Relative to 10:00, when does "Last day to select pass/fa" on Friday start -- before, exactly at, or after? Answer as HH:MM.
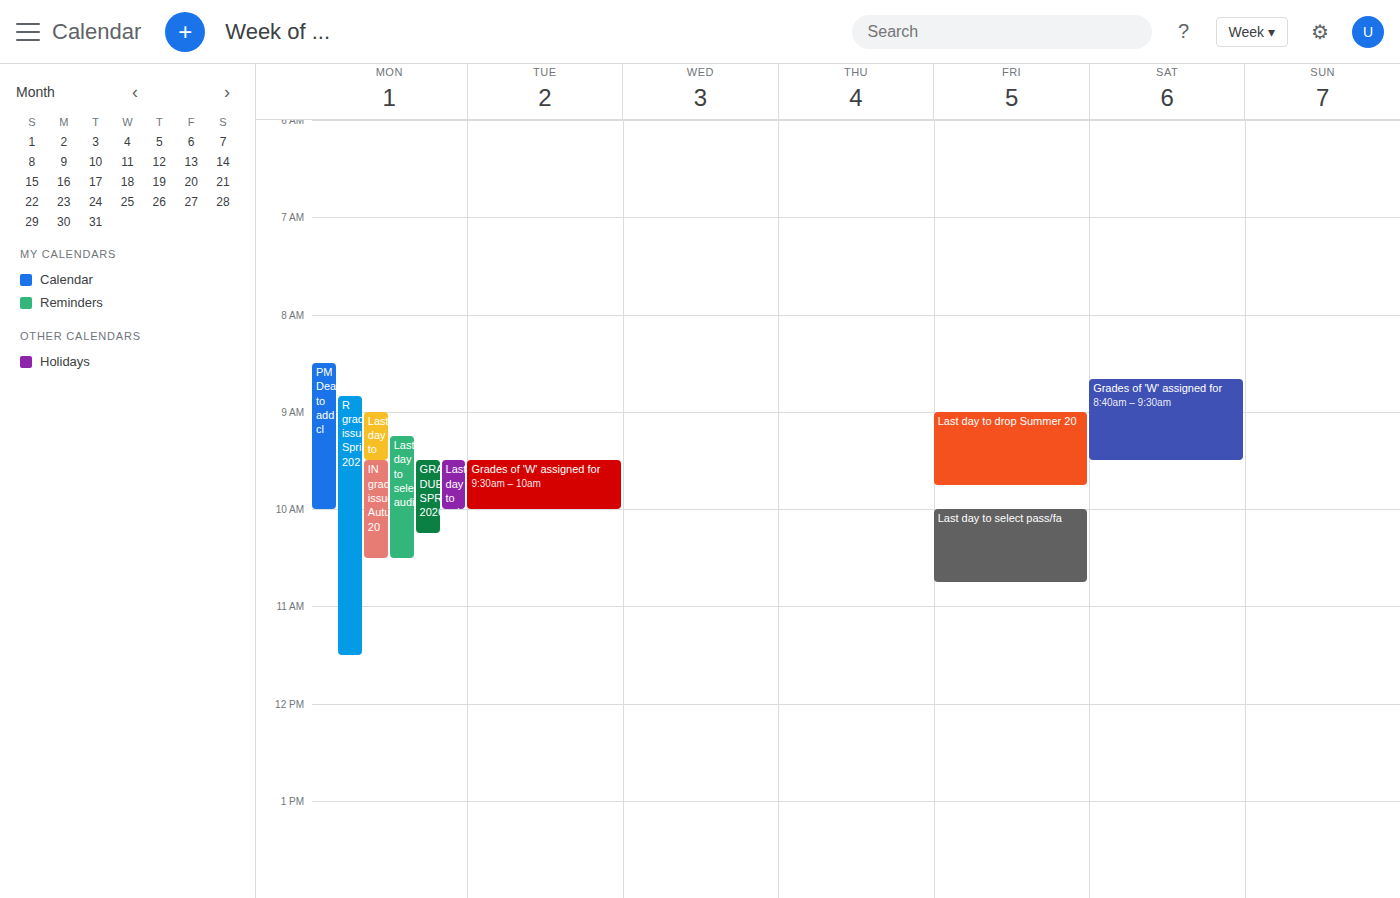
10:00 -- exactly at 10:00, on the 10:00 line.